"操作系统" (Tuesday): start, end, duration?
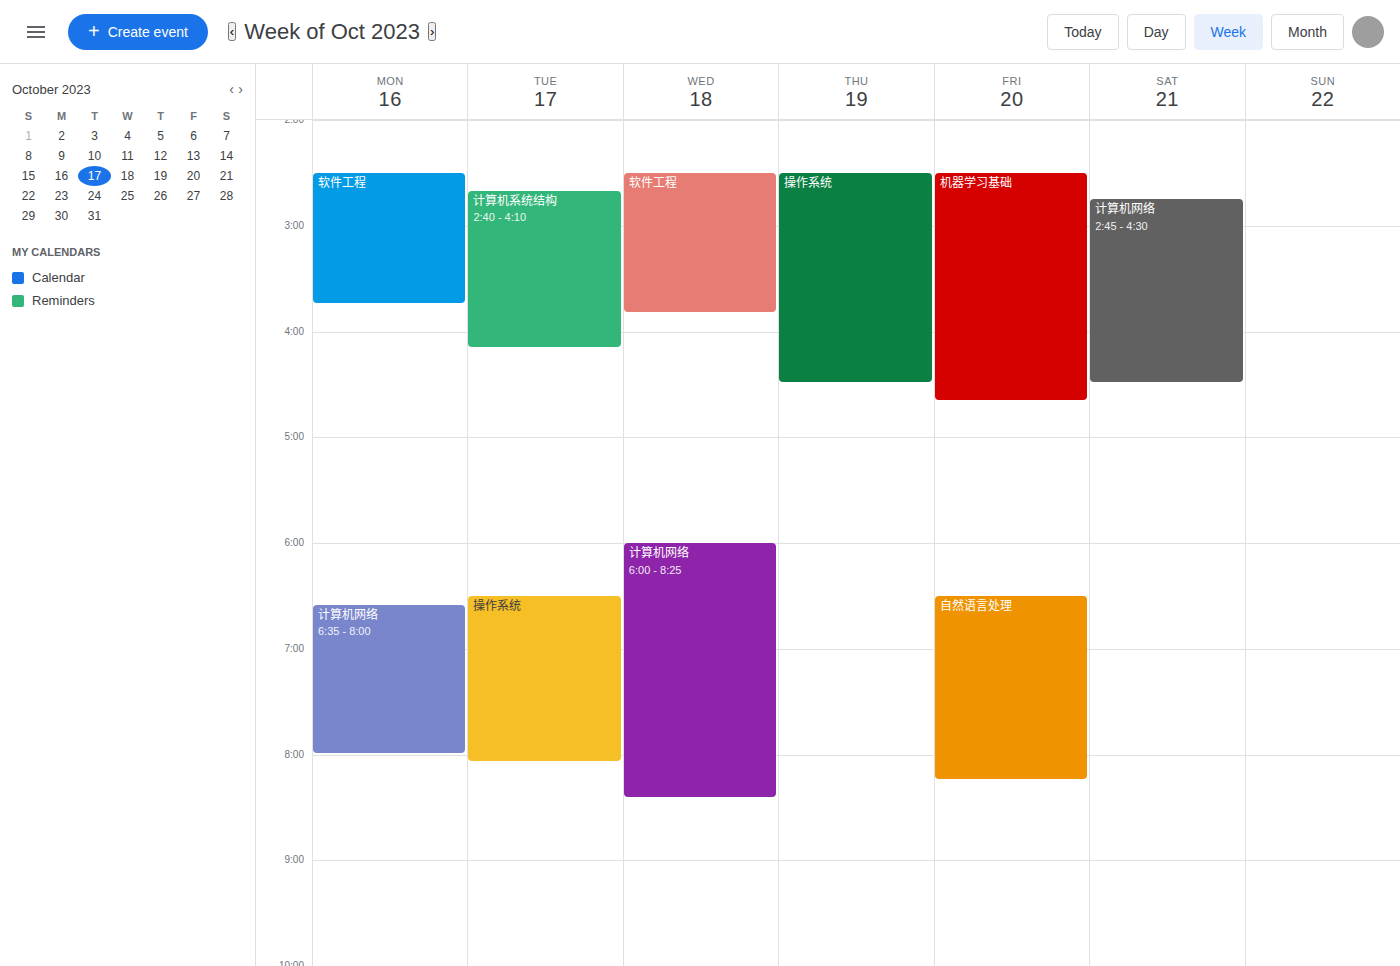
6:30 AM to 8:05 AM, 1 hour 35 minutes